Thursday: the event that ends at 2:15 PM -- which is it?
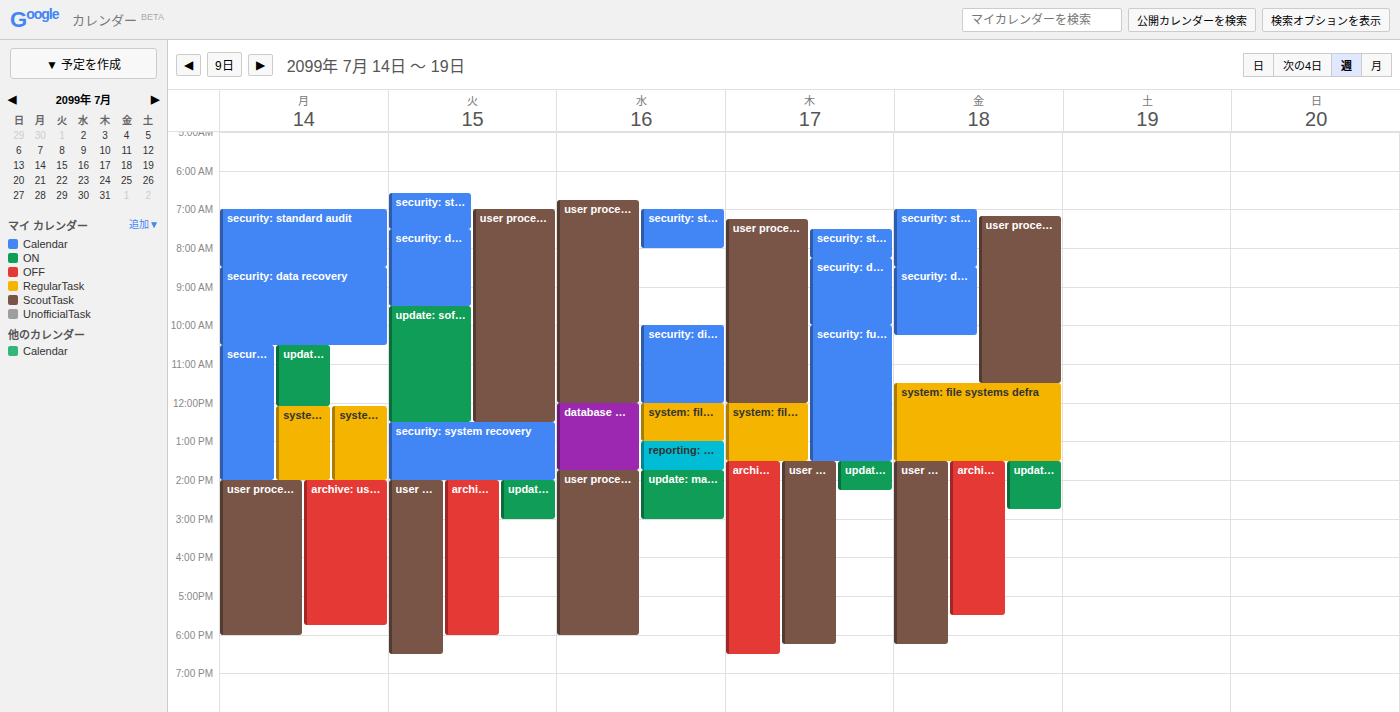
"update: malware database"